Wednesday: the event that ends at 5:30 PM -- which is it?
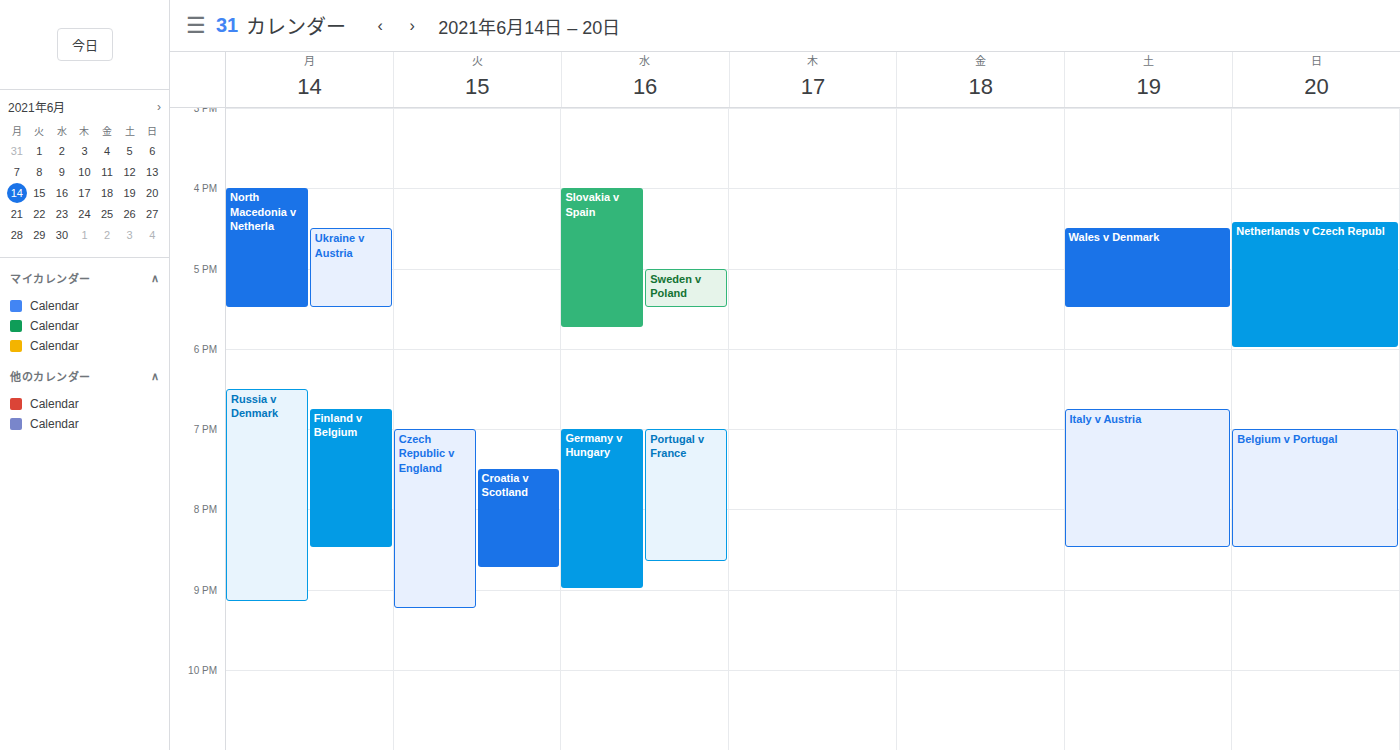
"Sweden v Poland"